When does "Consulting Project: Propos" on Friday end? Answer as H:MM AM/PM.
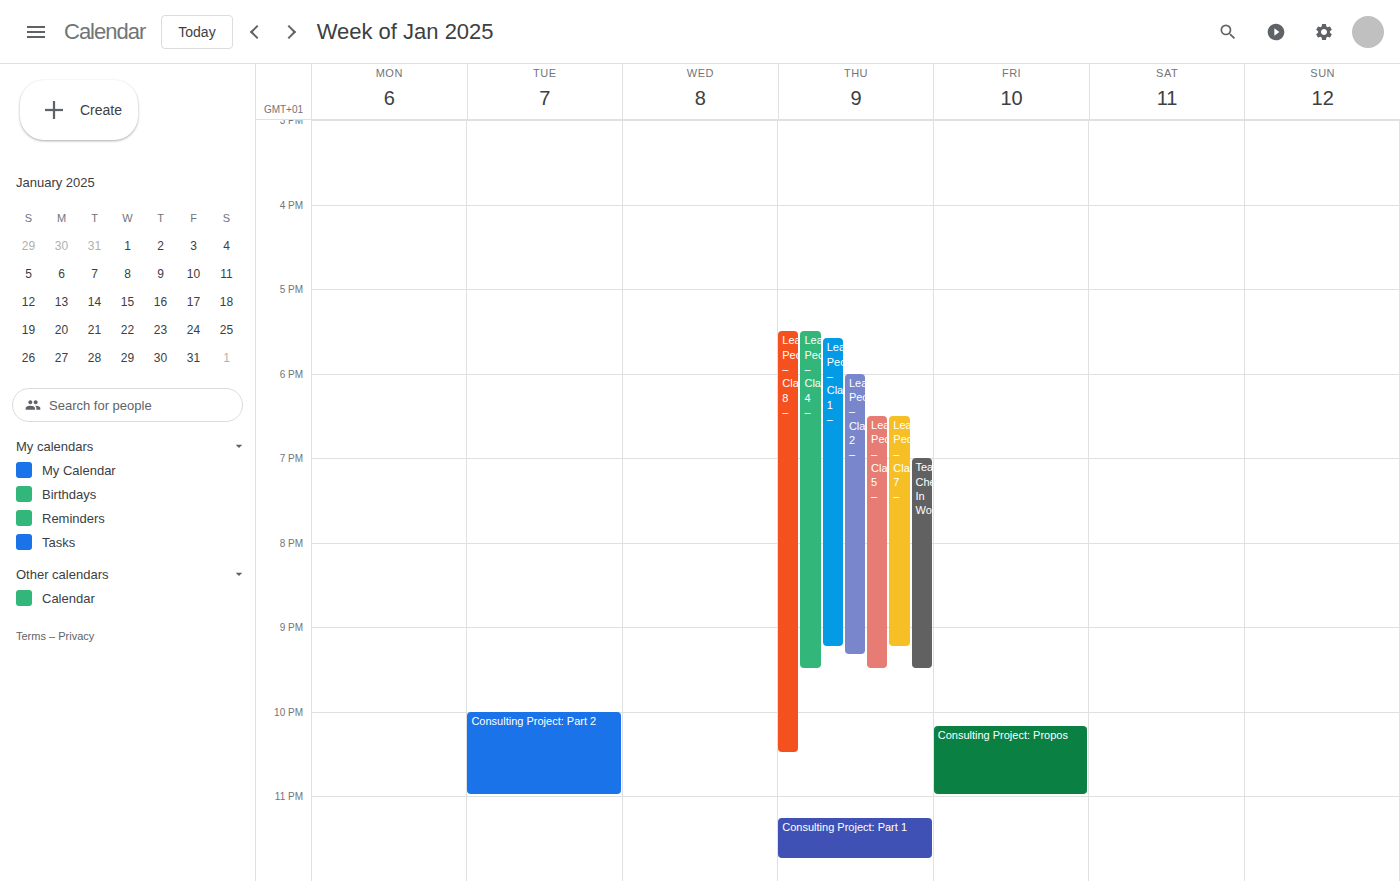
11:00 PM